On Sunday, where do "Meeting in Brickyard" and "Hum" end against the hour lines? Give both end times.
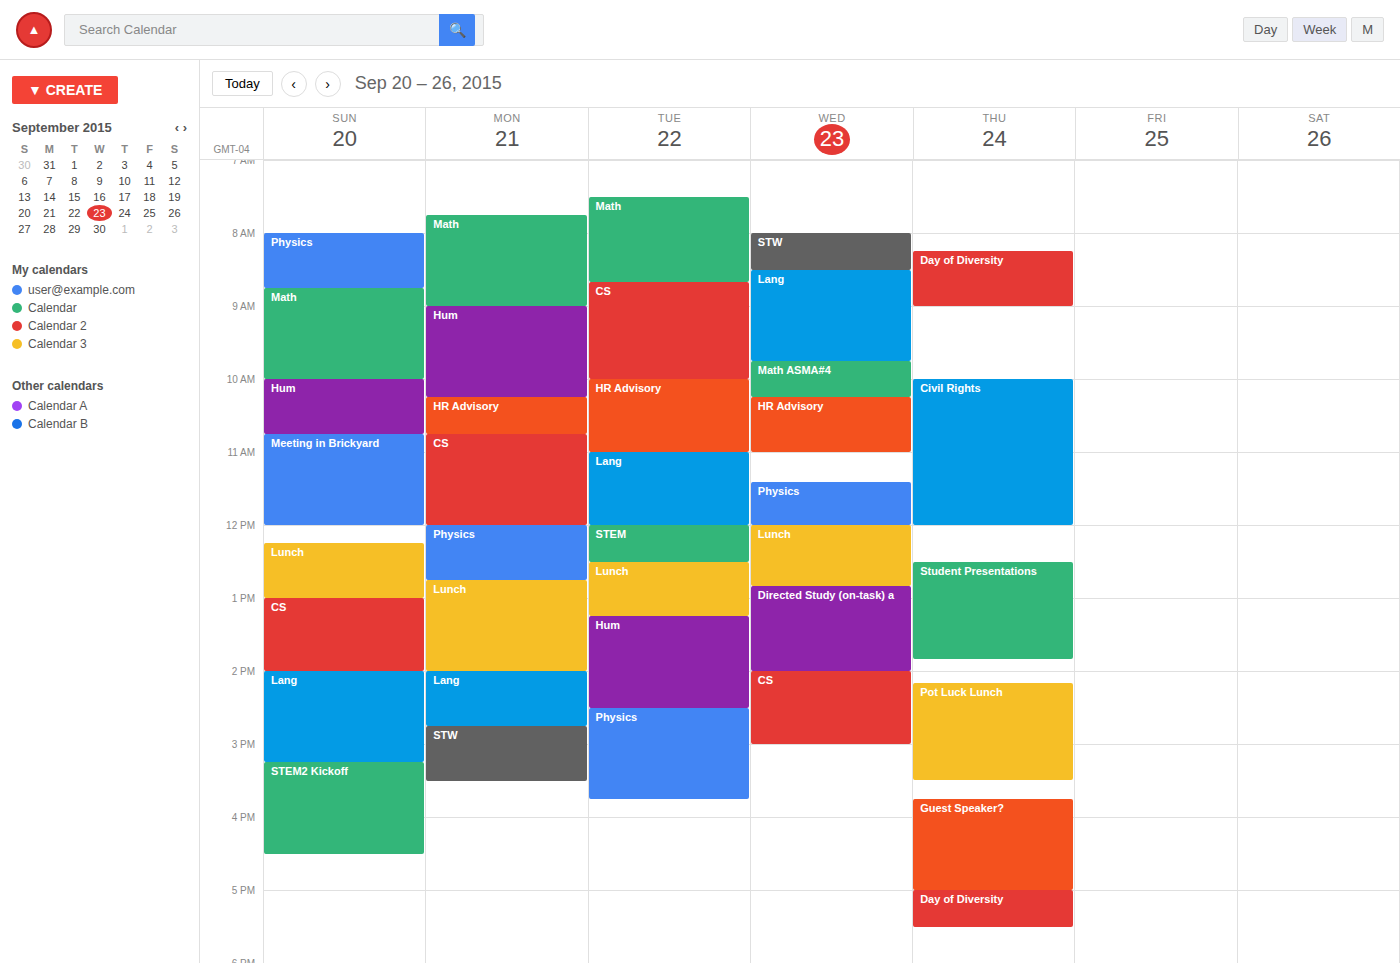
"Meeting in Brickyard": 12:00 PM, exactly on the 12 PM line. "Hum": 10:45 AM, neither: three quarters of the way from the 10 AM line to the 11 AM line.